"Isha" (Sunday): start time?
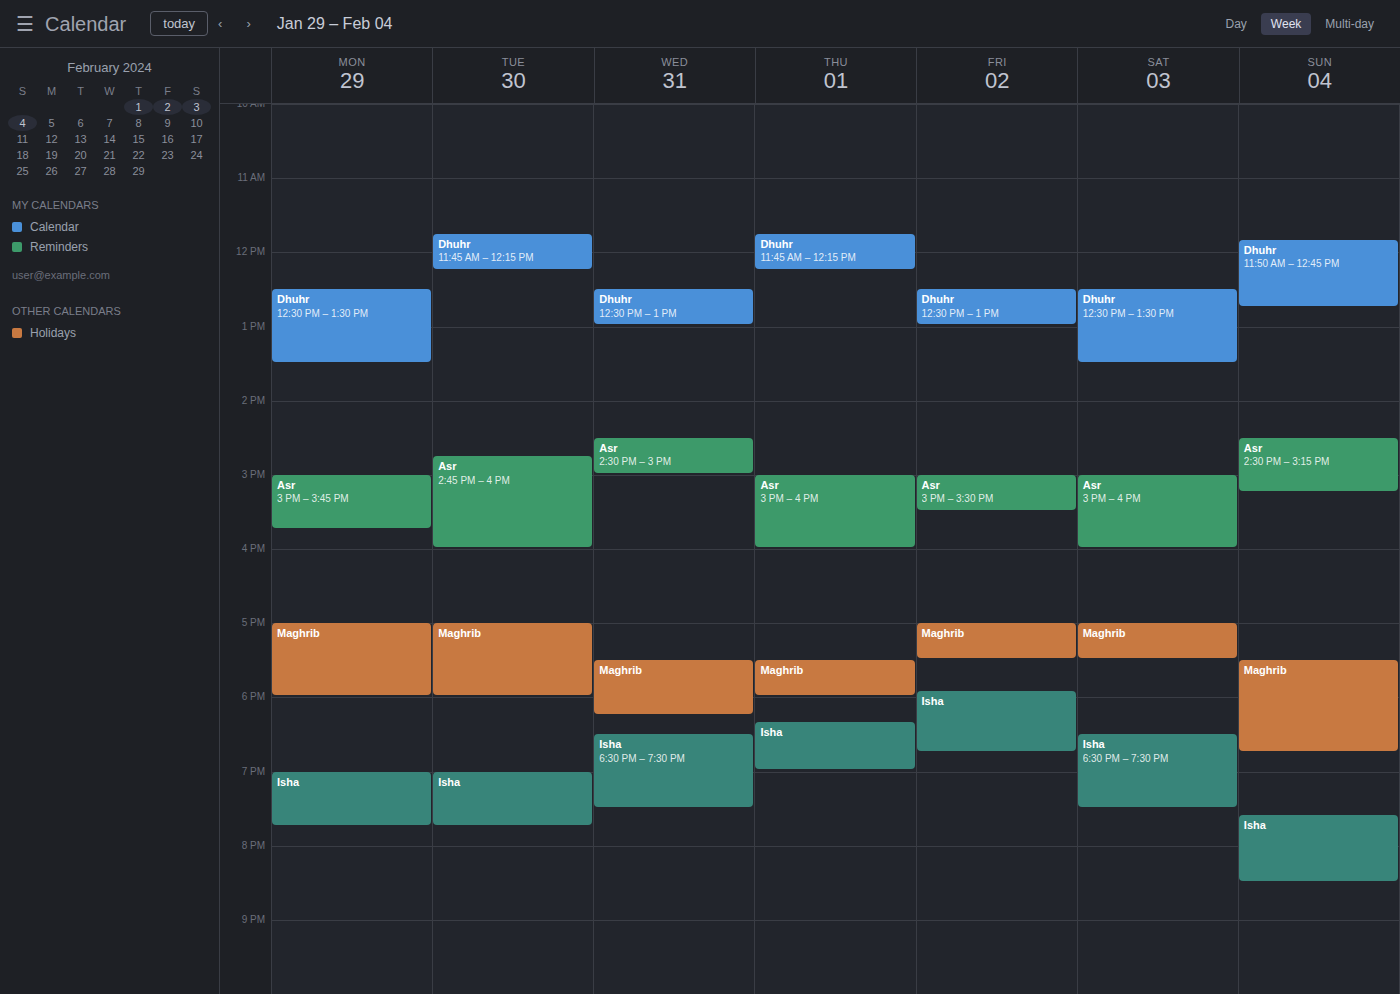
19:35